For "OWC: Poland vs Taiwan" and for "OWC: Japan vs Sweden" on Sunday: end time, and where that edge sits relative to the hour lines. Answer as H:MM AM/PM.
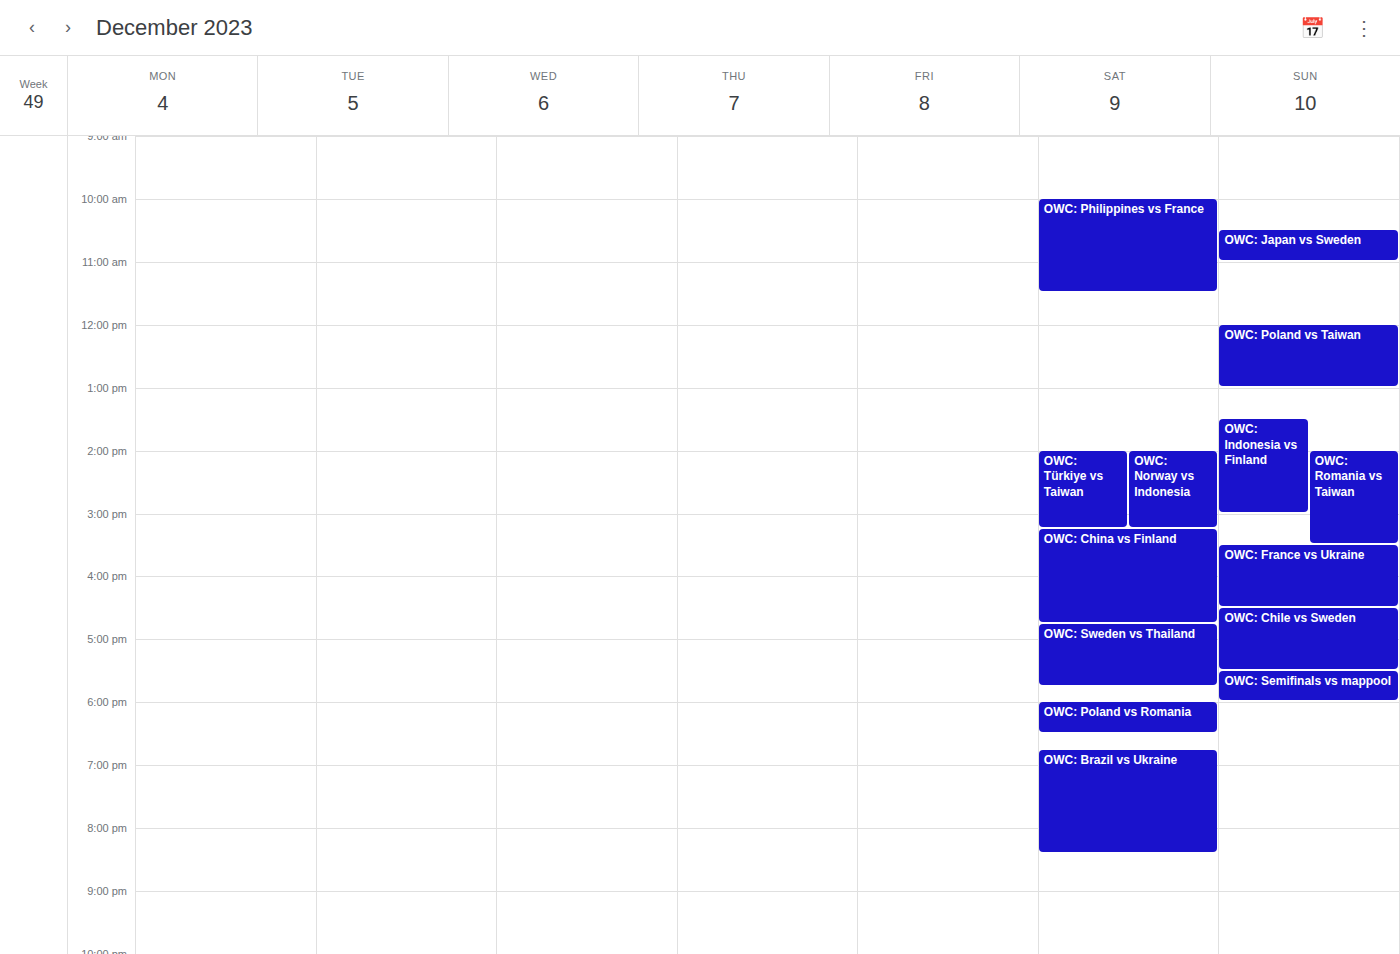
"OWC: Poland vs Taiwan": 1:00 PM, exactly on the 1 PM line. "OWC: Japan vs Sweden": 11:00 AM, exactly on the 11 AM line.